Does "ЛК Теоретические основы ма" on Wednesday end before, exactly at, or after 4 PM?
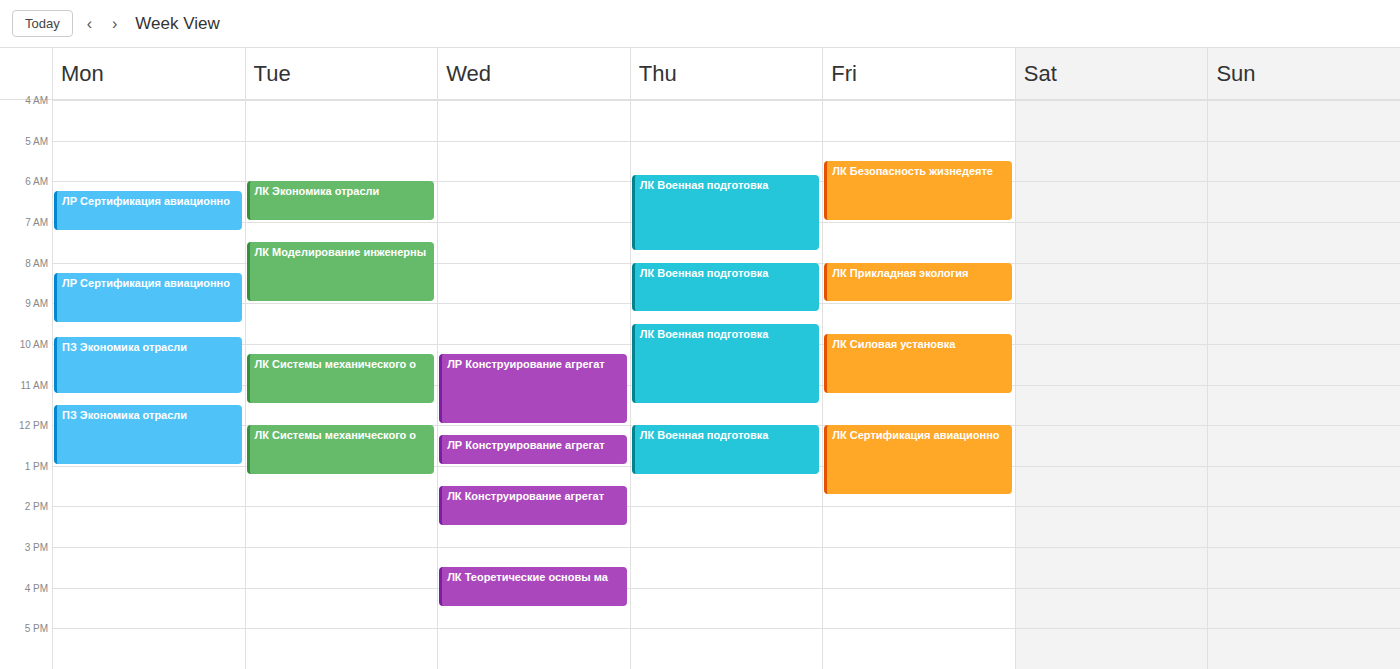
4:30 PM -- after 4 PM, 30 minutes below the 4 PM line.